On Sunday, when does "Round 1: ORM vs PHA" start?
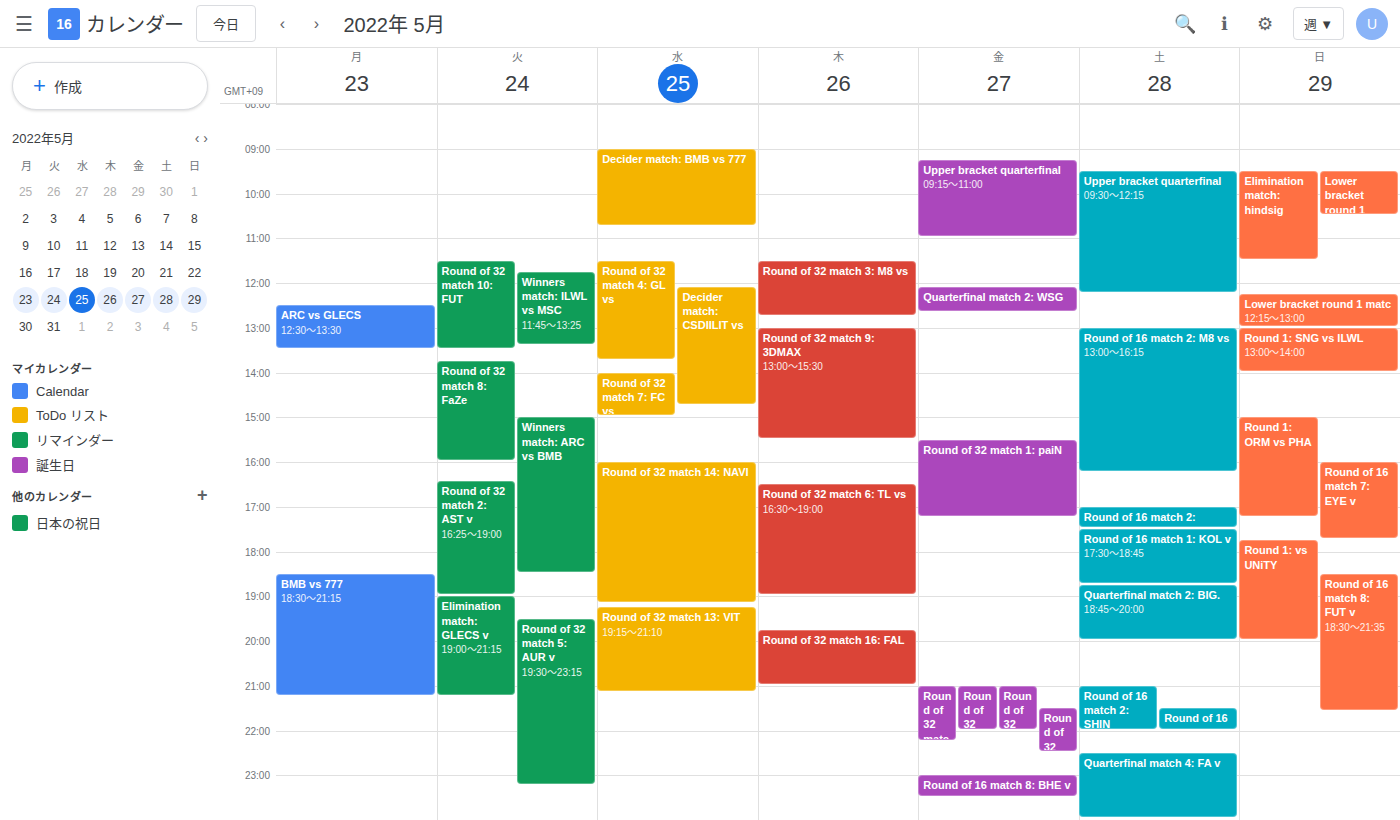
3:00 PM